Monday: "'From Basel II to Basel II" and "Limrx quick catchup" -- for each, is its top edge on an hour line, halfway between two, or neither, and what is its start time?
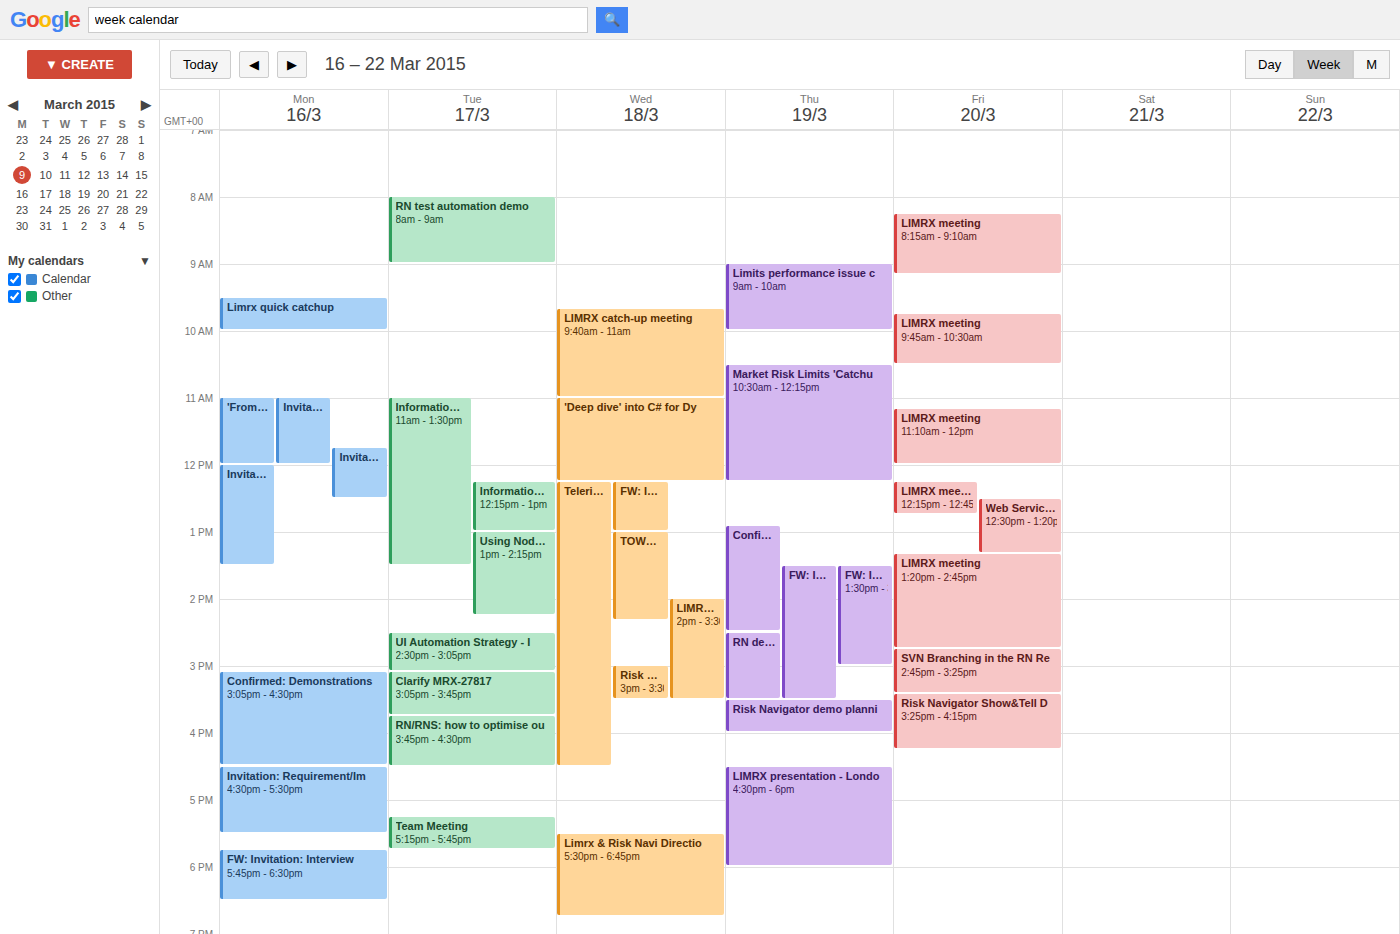
"'From Basel II to Basel II": 11:00 AM, exactly on the 11 AM line. "Limrx quick catchup": 9:30 AM, halfway between the 9 AM and 10 AM lines.